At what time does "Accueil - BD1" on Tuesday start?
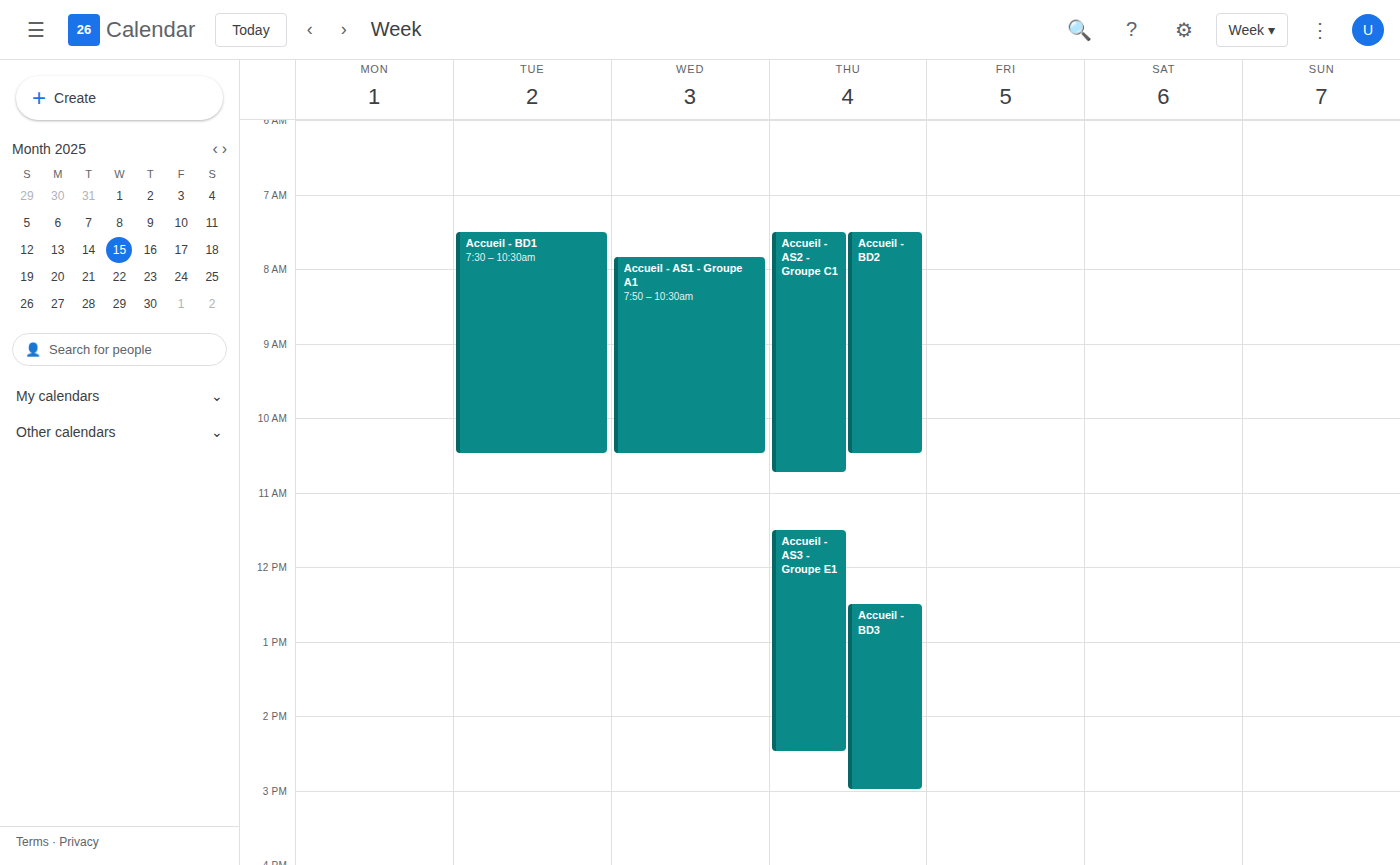
7:30 AM